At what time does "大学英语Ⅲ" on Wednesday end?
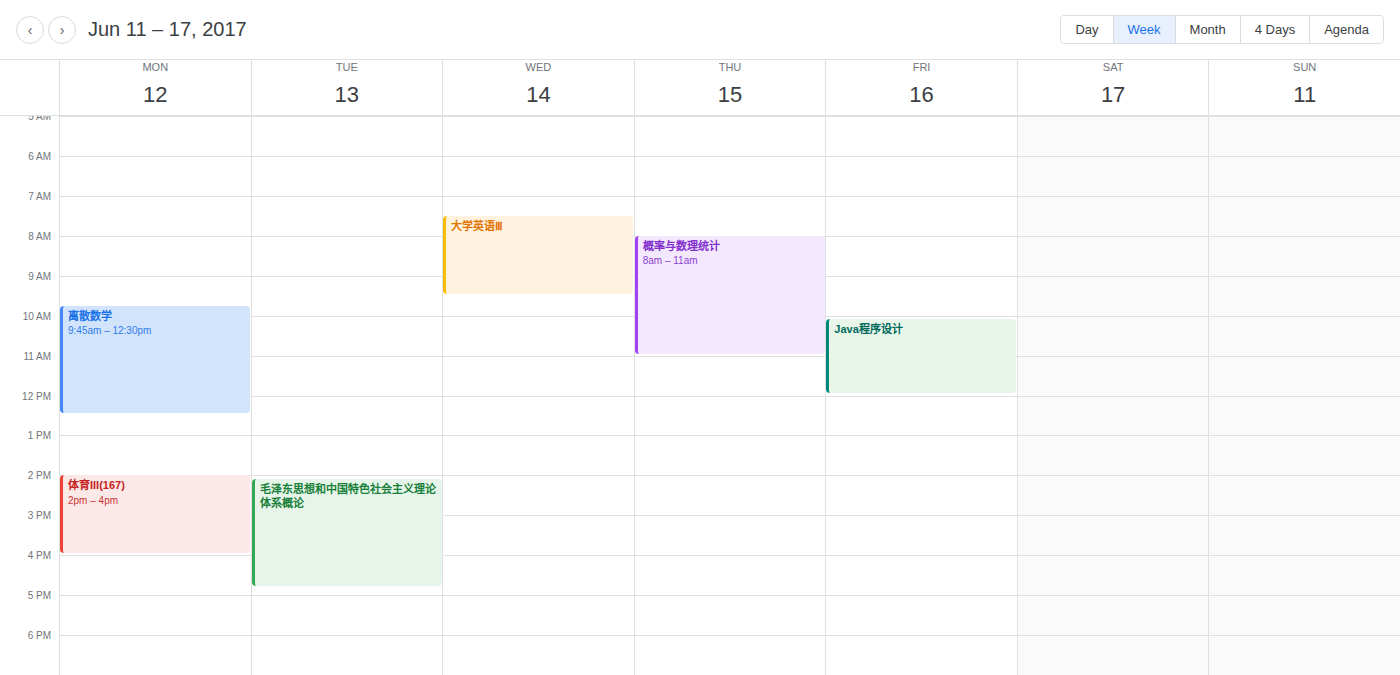
9:30 AM